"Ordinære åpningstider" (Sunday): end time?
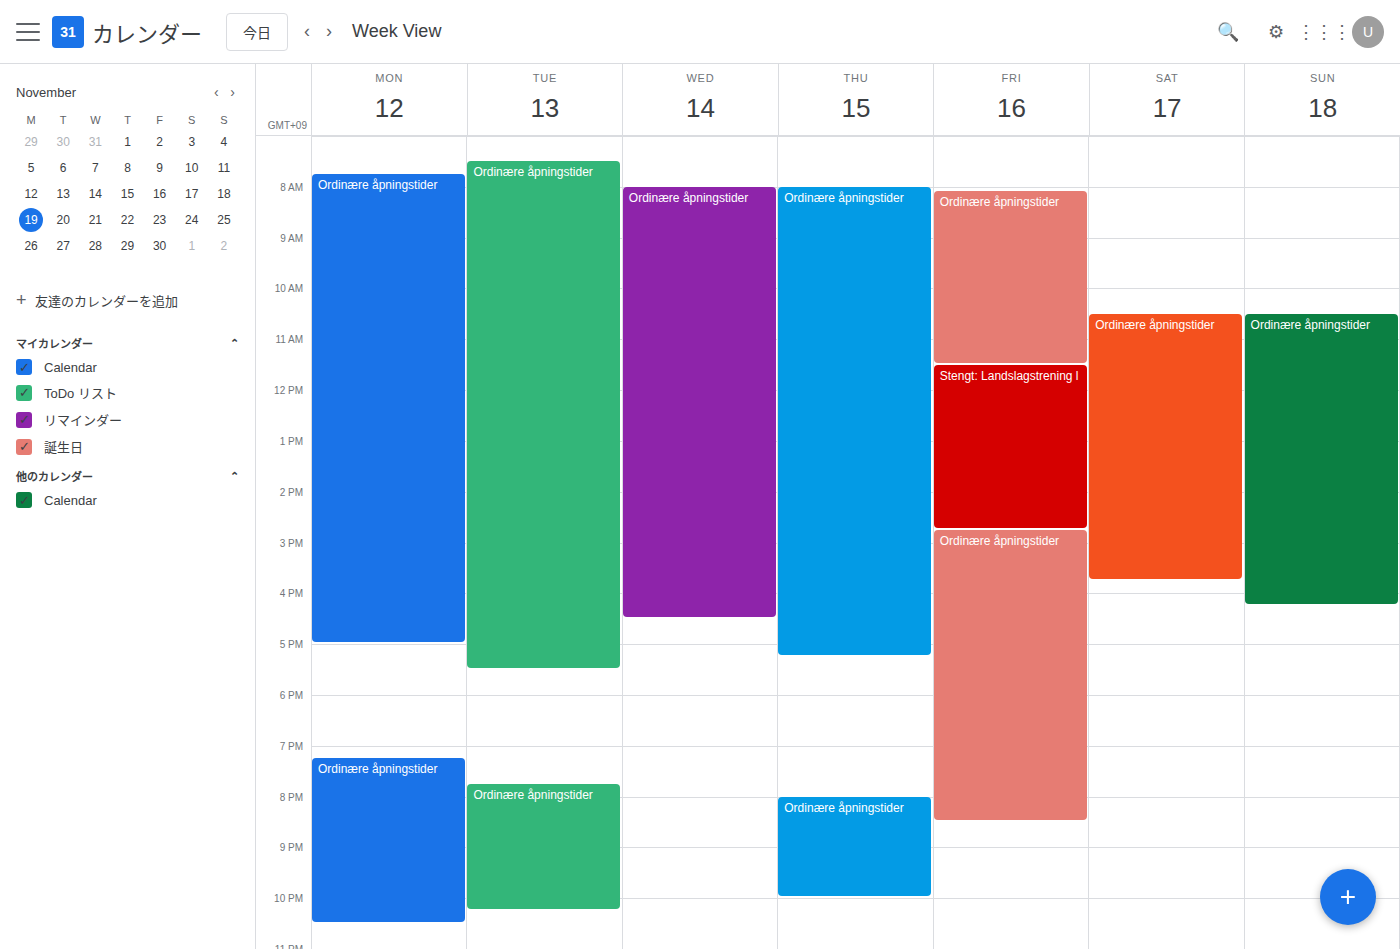
16:15